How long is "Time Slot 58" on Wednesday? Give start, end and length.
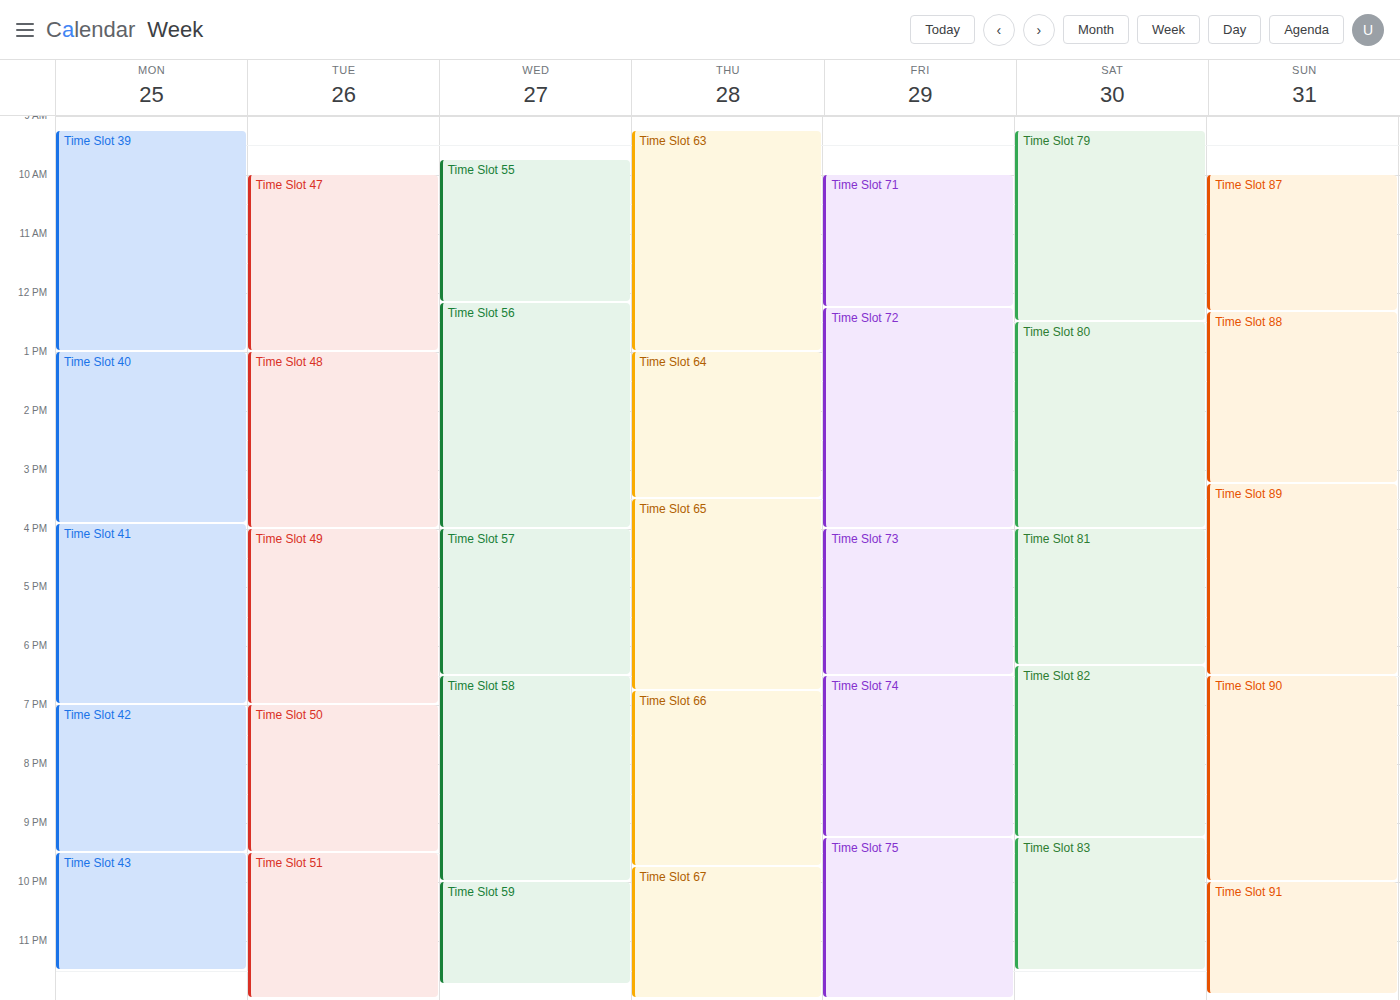
6:30 PM to 10:00 PM, 3 hours 30 minutes